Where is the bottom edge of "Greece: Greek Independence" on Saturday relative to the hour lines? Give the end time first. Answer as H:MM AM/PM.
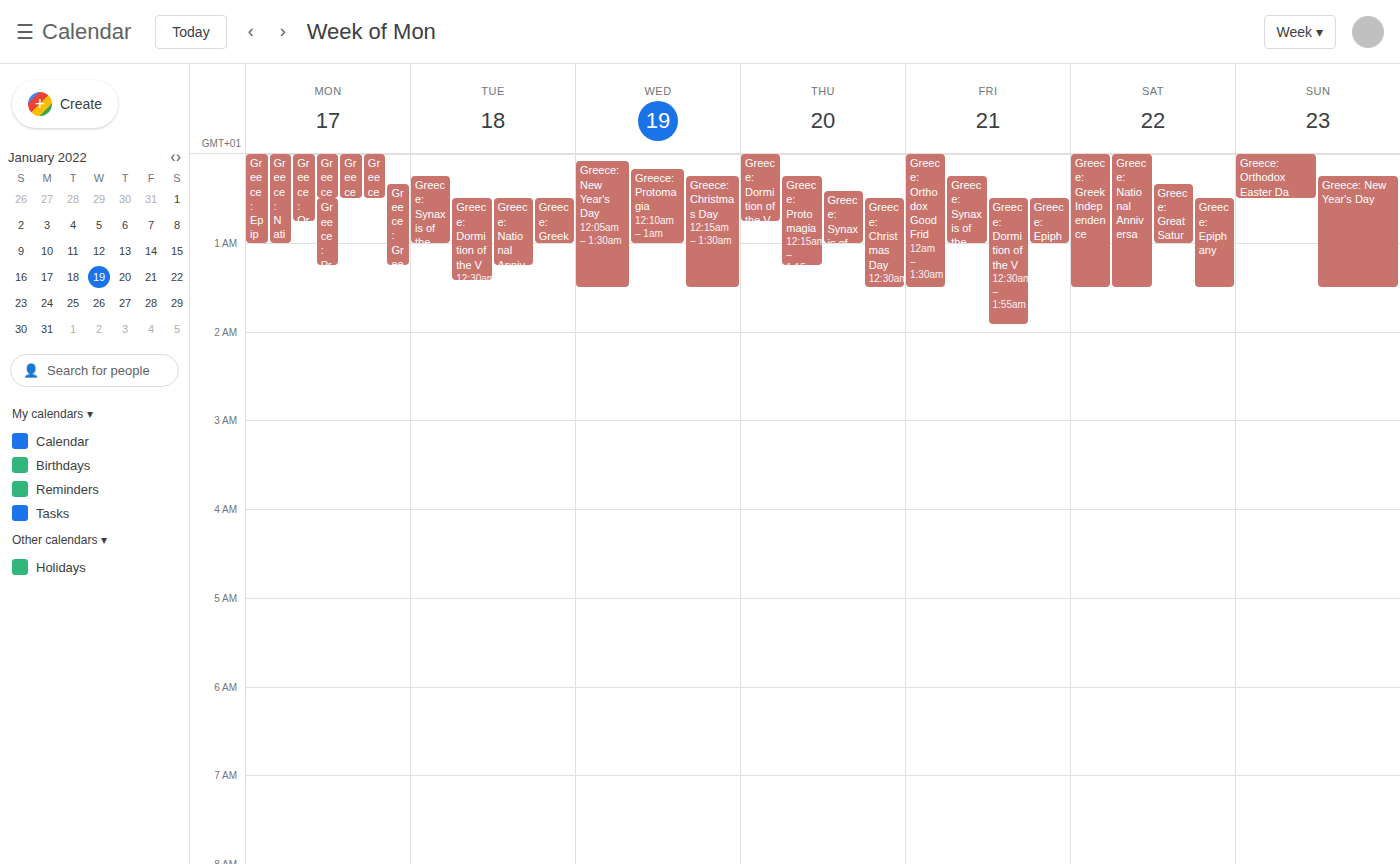
1:30 AM -- halfway between the 1 AM and 2 AM lines.